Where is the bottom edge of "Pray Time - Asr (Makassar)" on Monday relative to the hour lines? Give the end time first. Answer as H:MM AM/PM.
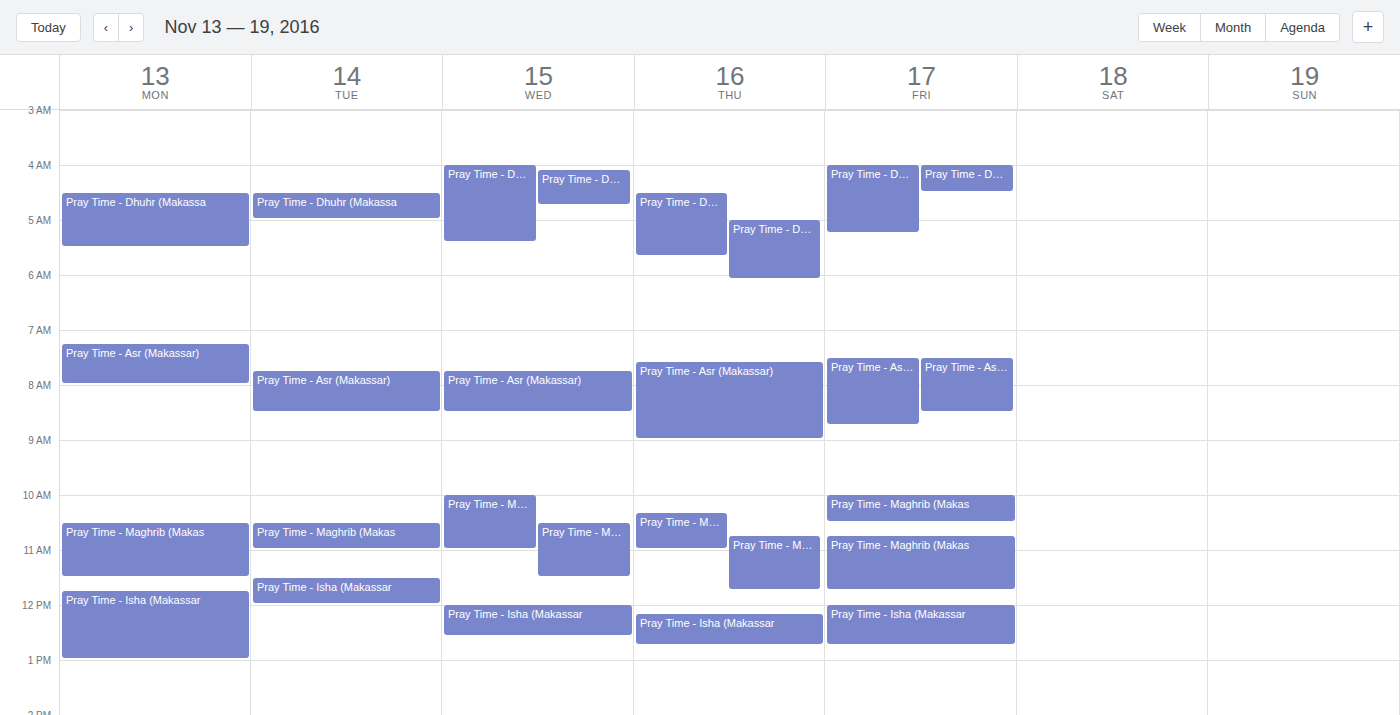
8:00 AM -- exactly on the 8 AM line.